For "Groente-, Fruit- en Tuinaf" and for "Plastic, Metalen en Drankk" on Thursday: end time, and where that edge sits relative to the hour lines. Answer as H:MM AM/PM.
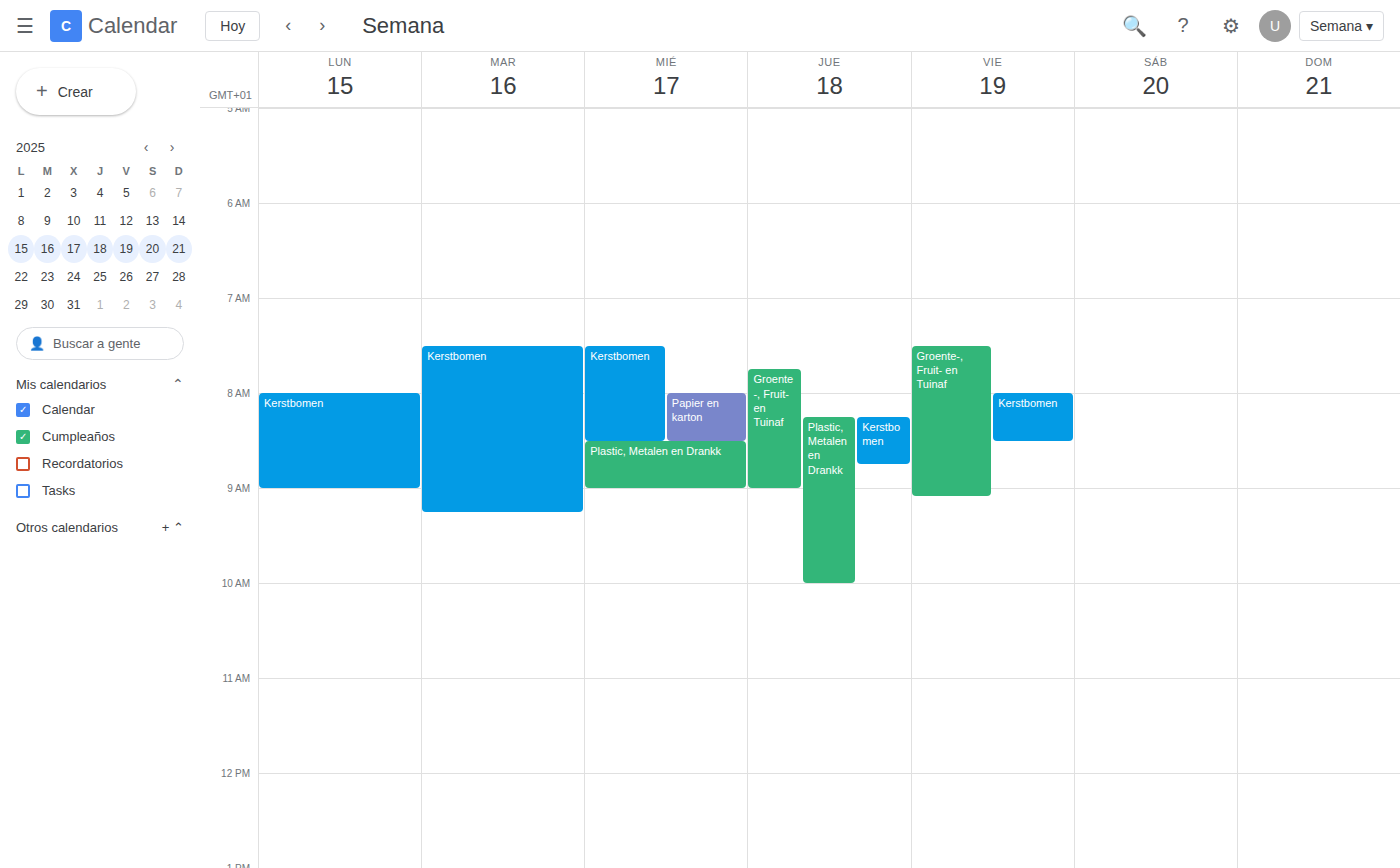
"Groente-, Fruit- en Tuinaf": 9:00 AM, exactly on the 9 AM line. "Plastic, Metalen en Drankk": 10:00 AM, exactly on the 10 AM line.